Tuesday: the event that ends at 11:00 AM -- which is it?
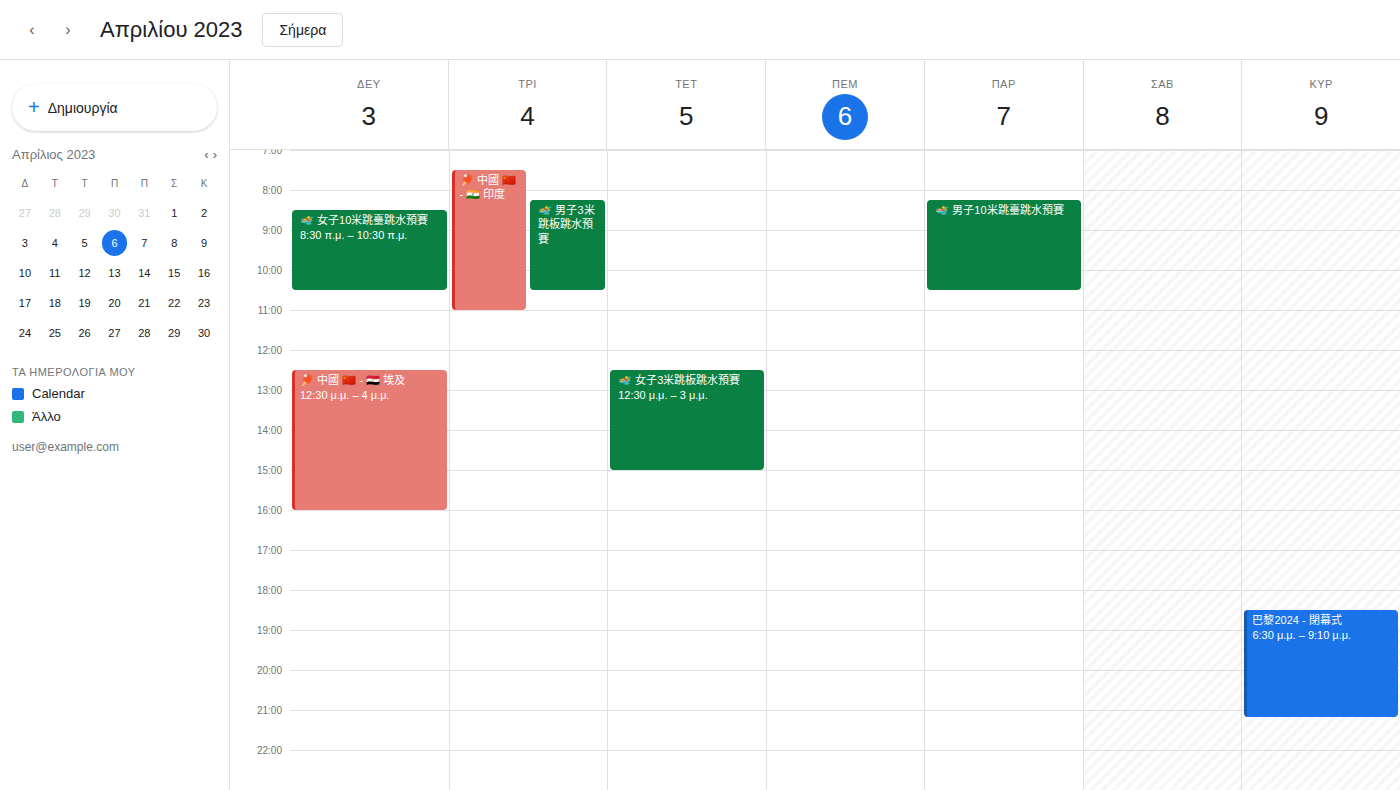
"🏓 中國 🇨🇳 - 🇮🇳 印度"